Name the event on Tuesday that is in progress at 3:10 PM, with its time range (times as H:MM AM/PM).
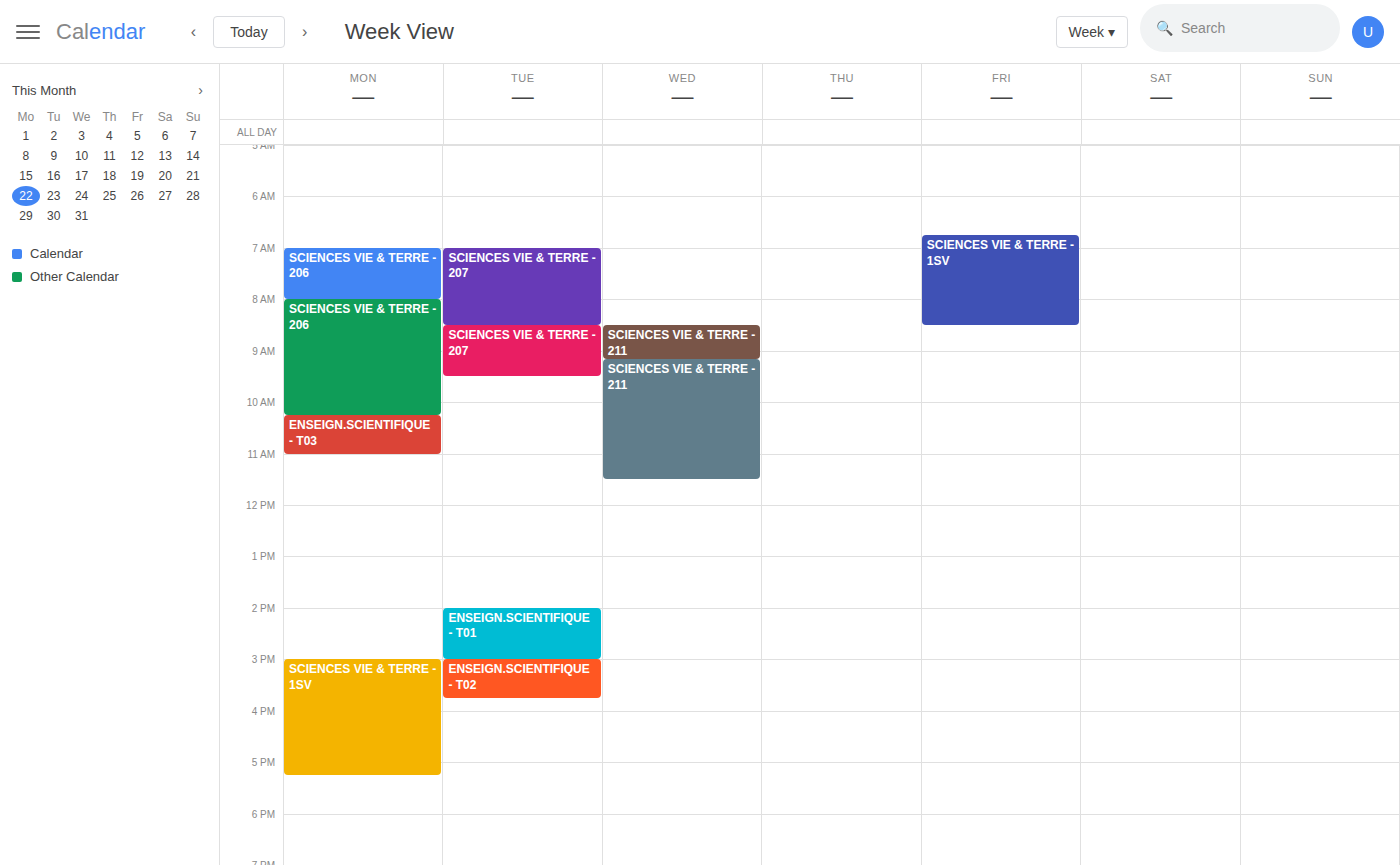
"ENSEIGN.SCIENTIFIQUE - T02", 3:00 PM to 3:45 PM